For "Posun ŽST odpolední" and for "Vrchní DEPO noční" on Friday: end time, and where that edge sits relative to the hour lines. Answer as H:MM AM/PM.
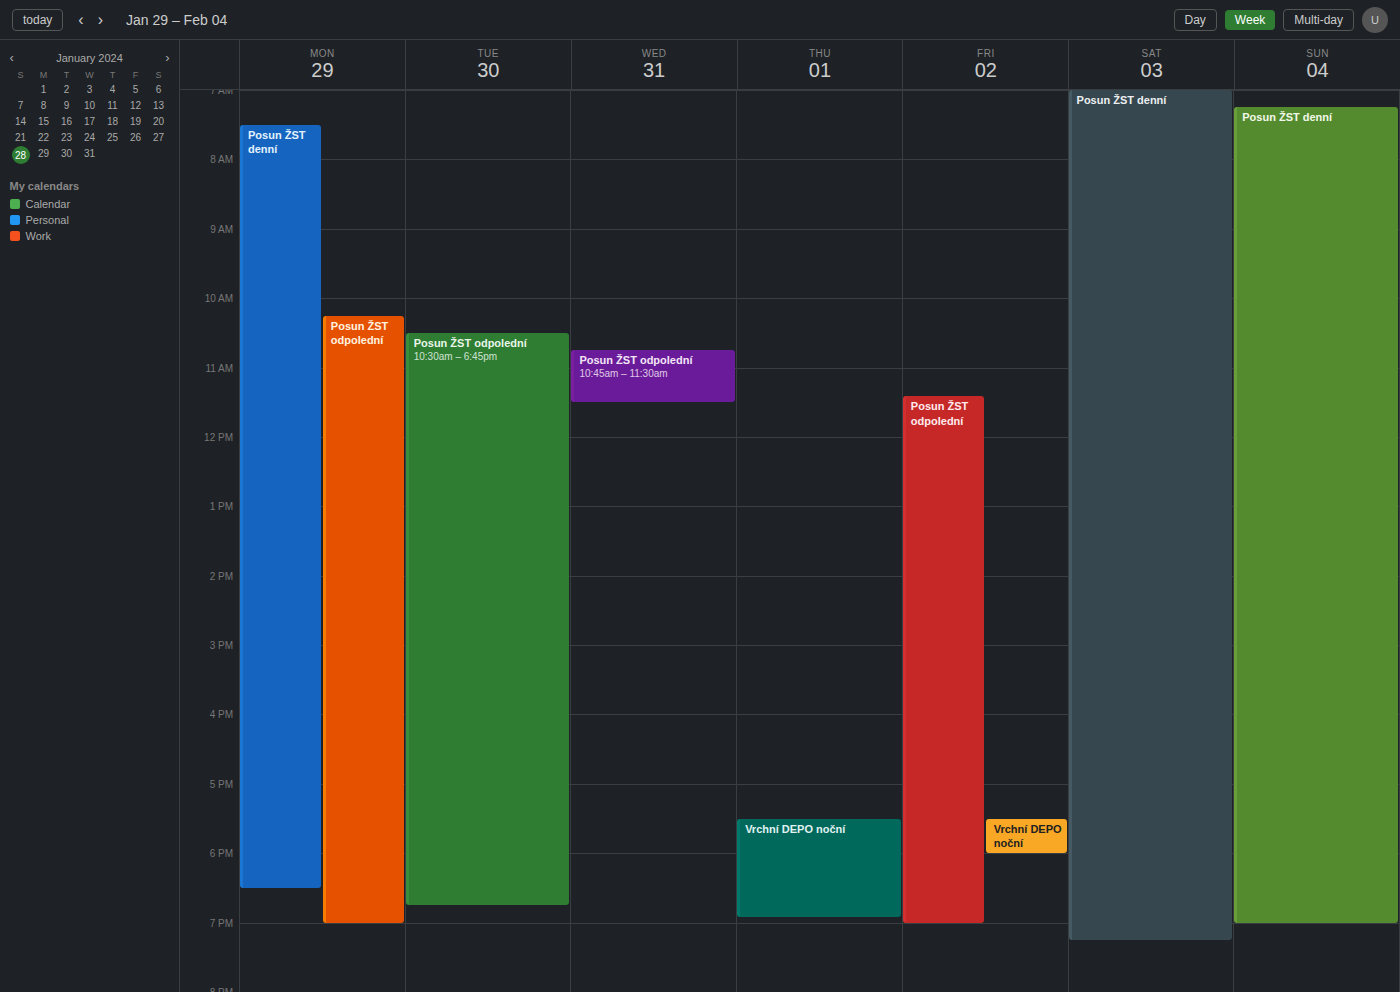
"Posun ŽST odpolední": 7:00 PM, exactly on the 7 PM line. "Vrchní DEPO noční": 6:00 PM, exactly on the 6 PM line.